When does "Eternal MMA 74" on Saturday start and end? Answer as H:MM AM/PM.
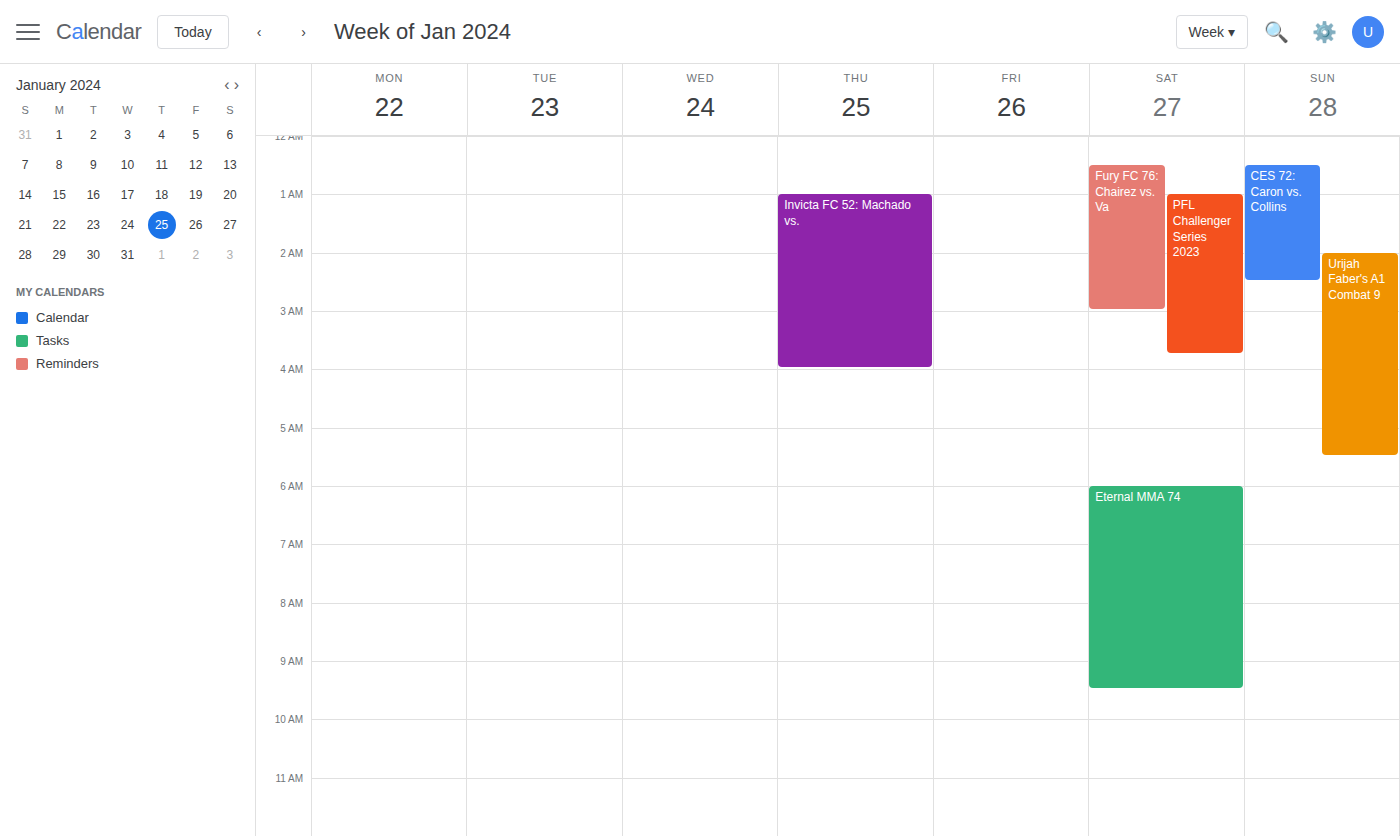
6:00 AM to 9:30 AM